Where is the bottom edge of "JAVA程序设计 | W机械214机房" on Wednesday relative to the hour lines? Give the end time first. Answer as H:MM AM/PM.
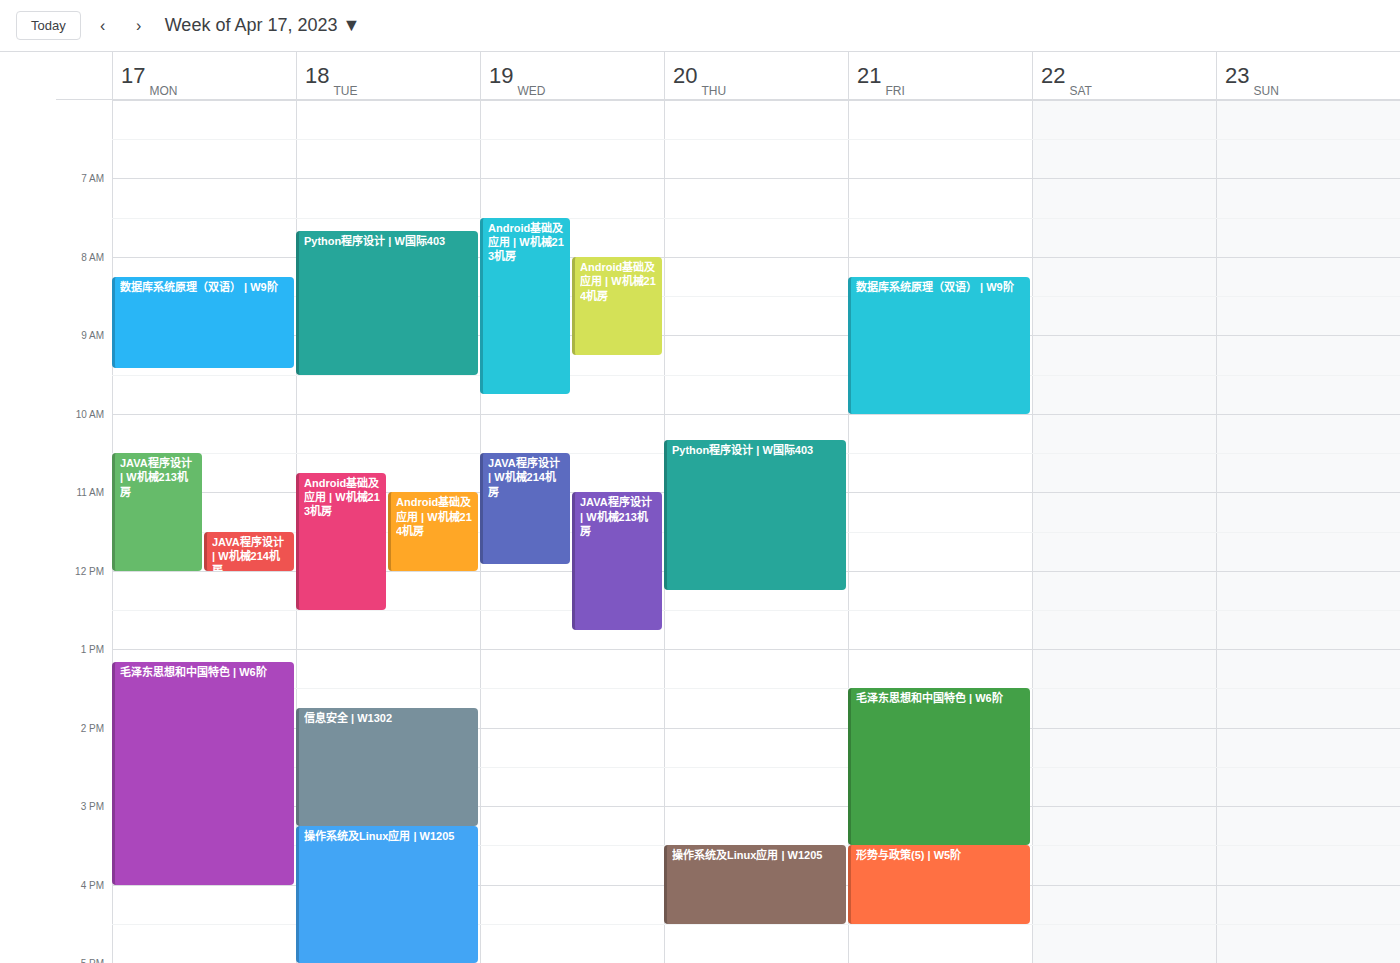
11:55 AM -- neither: 55 minutes below the 11 AM line and 5 minutes above the 12 PM line.